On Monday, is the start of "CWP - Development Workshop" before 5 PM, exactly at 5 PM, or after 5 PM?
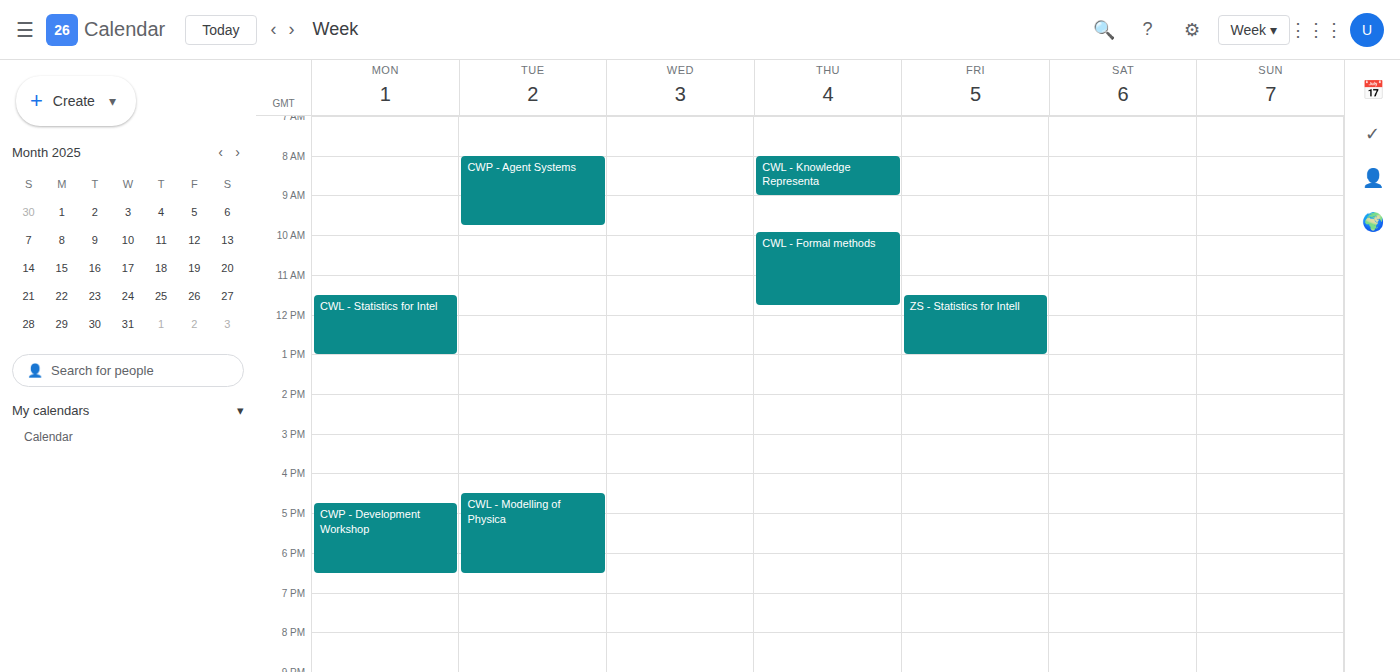
4:45 PM -- before 5 PM, 15 minutes above the 5 PM line.